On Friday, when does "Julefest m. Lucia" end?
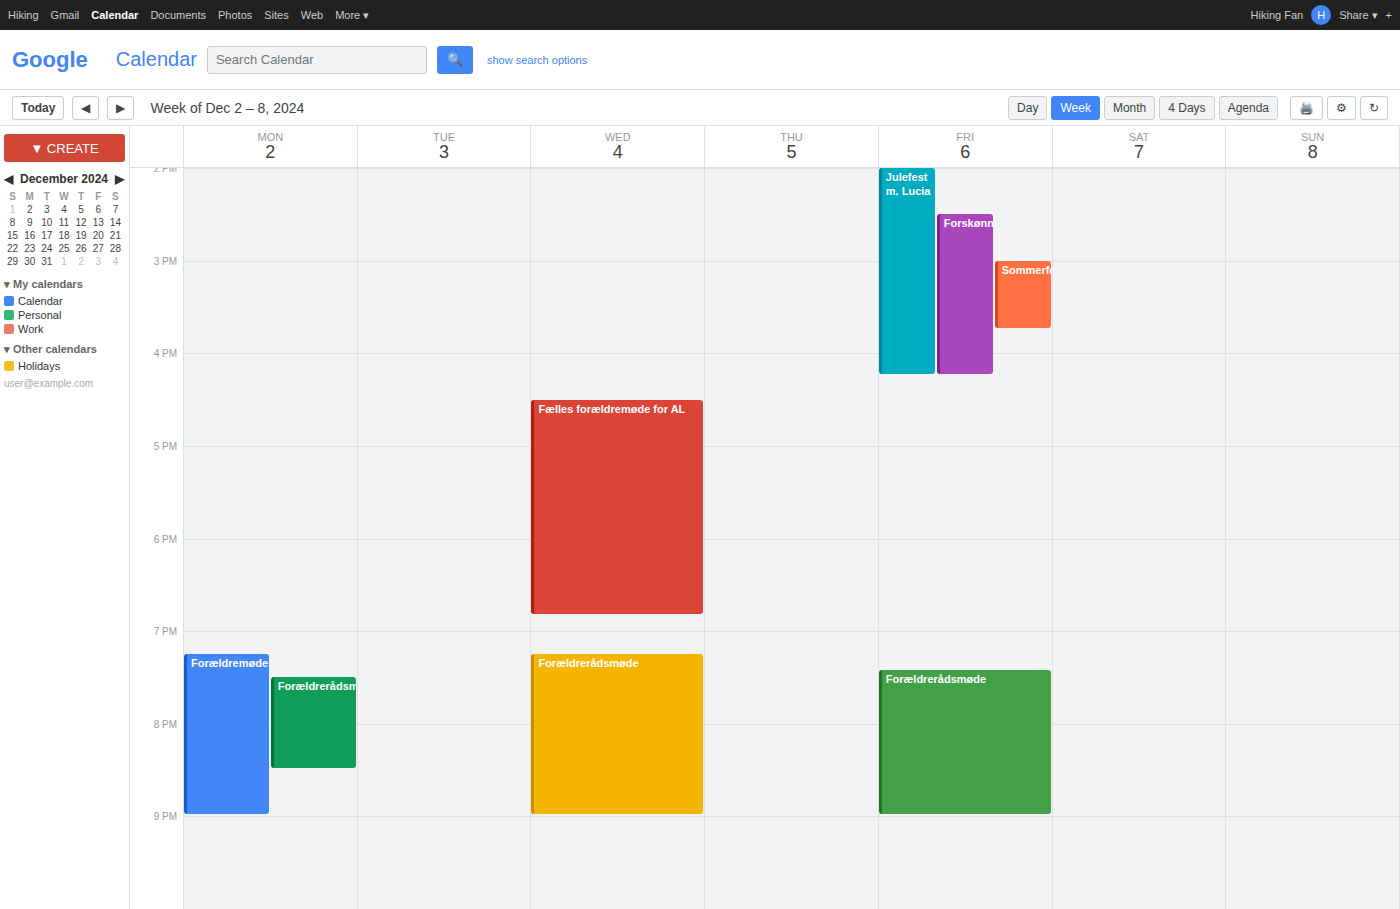
4:15 PM